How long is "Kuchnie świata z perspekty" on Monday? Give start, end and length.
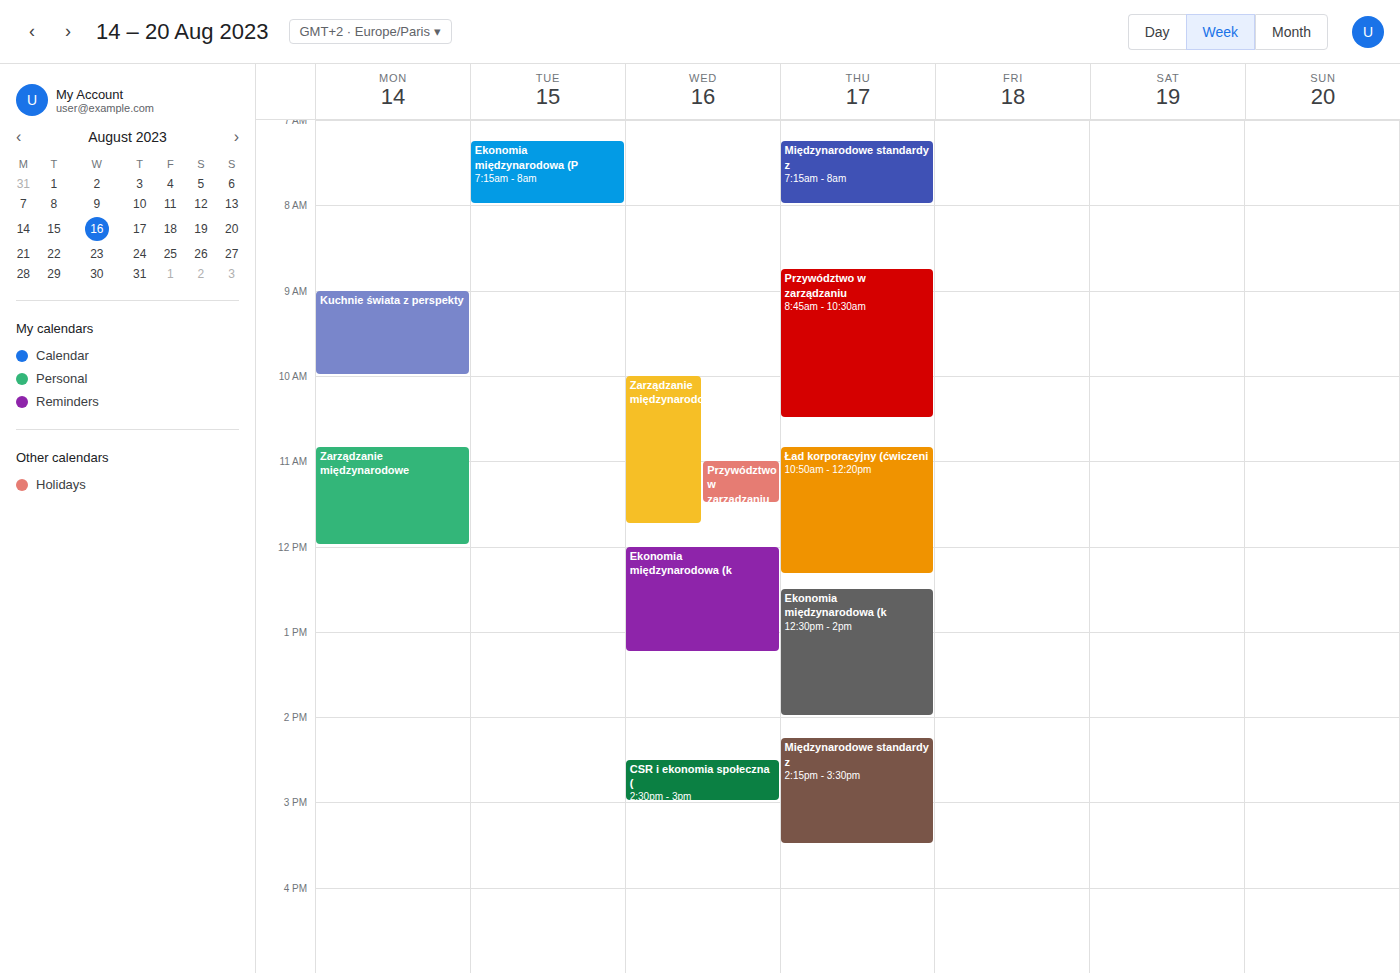
9:00 AM to 10:00 AM, 1 hour